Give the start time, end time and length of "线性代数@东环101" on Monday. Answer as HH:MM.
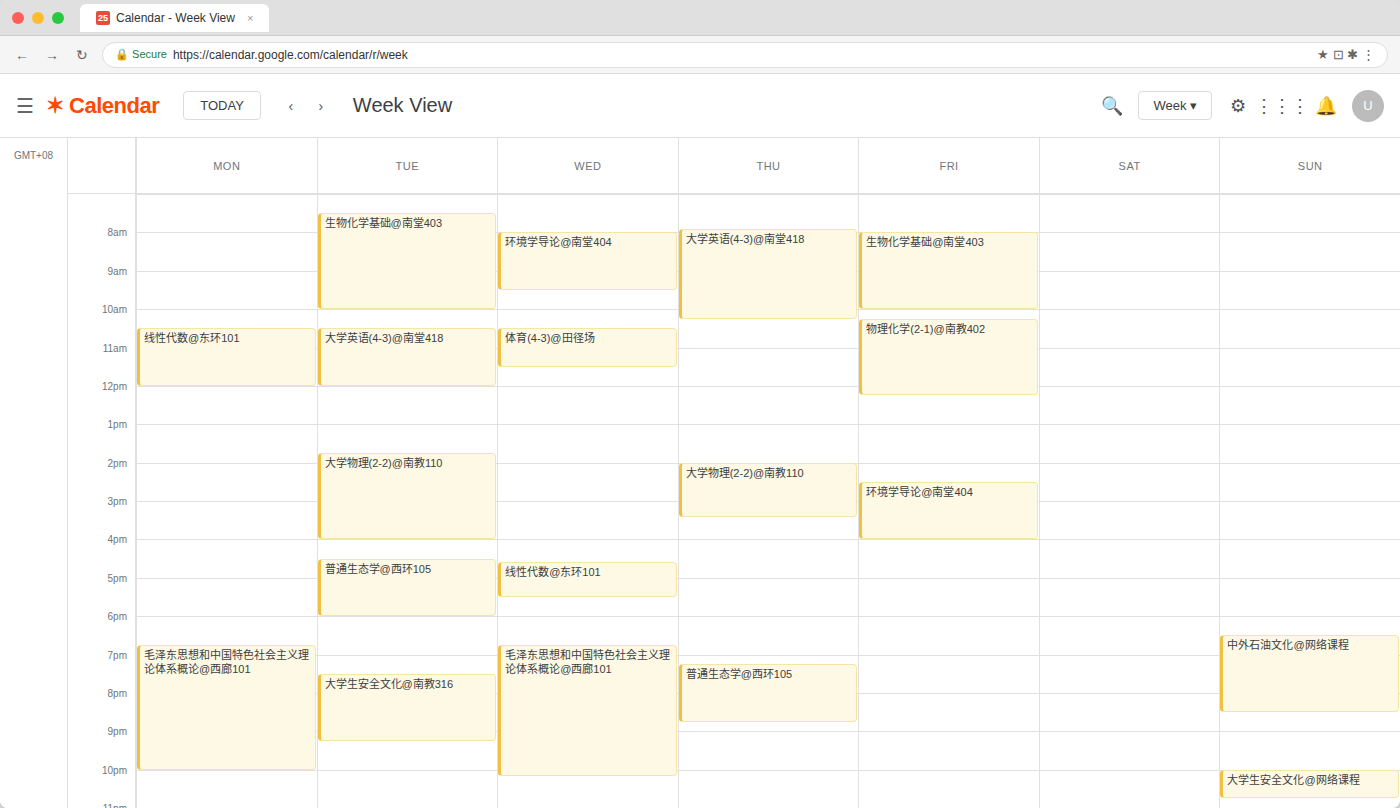
10:30 to 12:00, 1 hour 30 minutes